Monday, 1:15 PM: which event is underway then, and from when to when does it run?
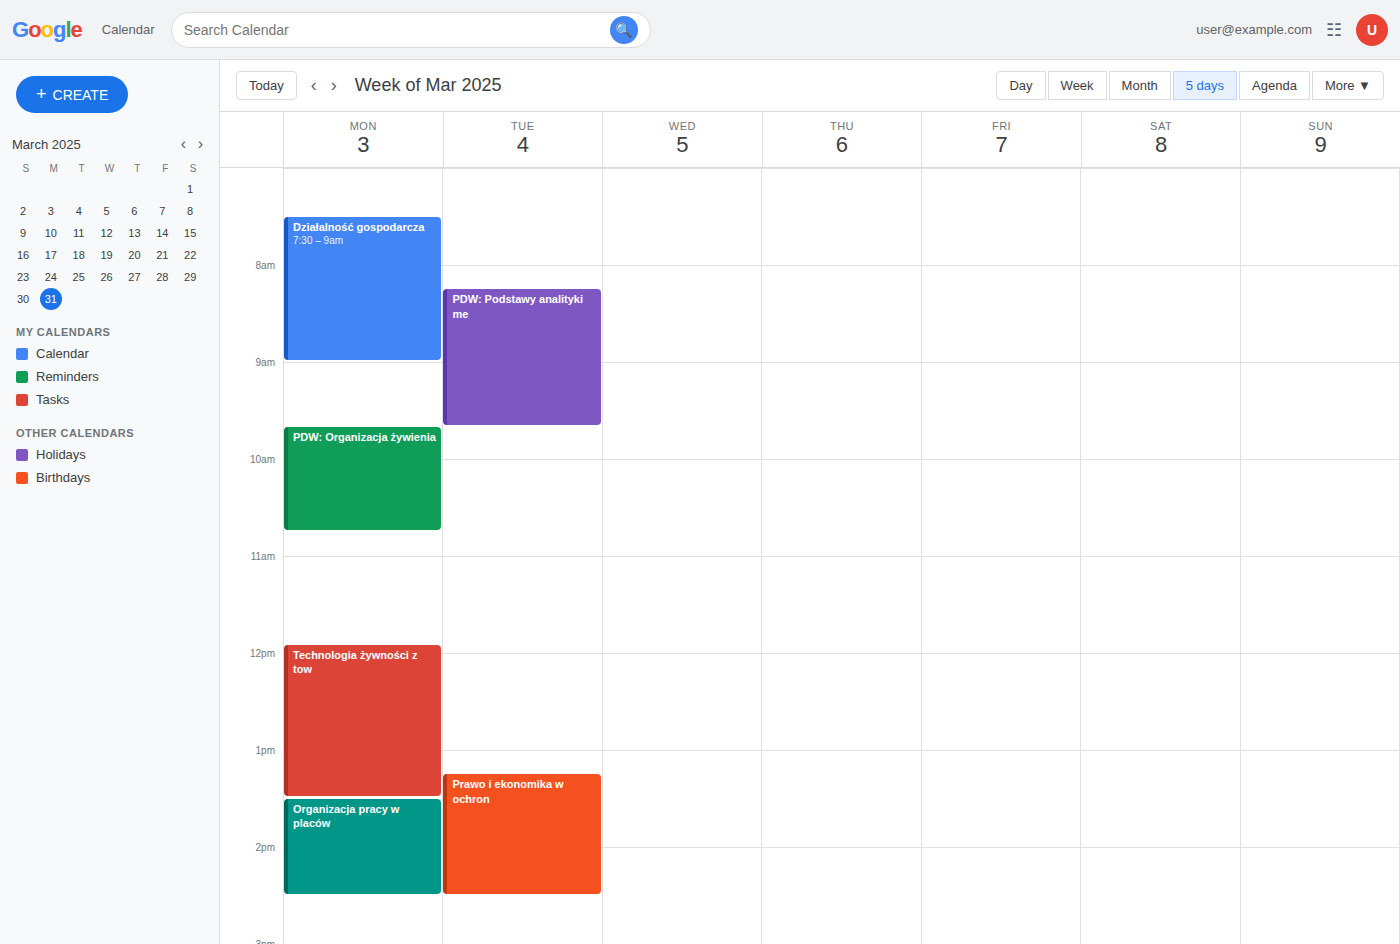
"Technologia żywności z tow", 11:55 AM to 1:30 PM